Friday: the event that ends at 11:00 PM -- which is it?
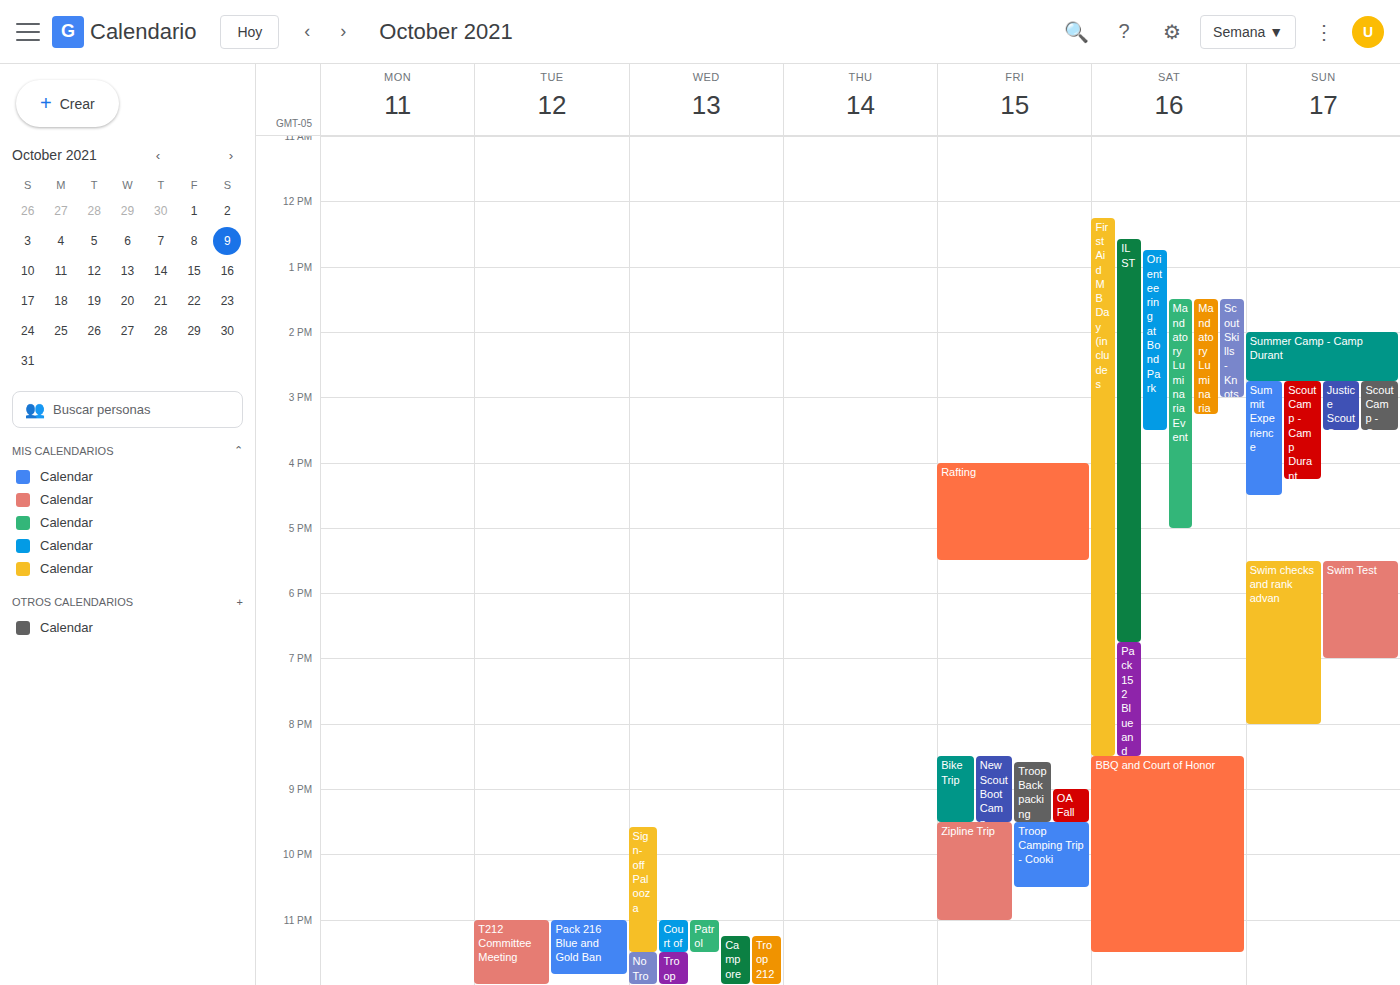
"Zipline Trip"